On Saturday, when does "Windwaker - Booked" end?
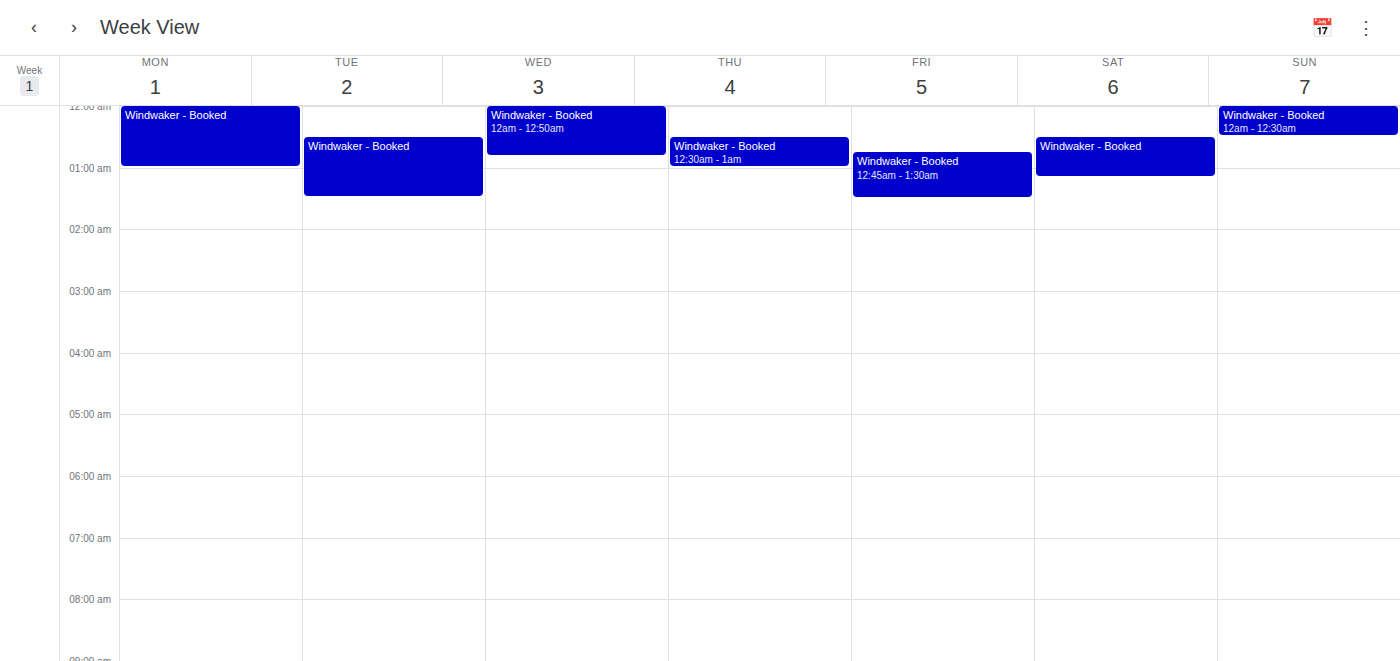
1:10 AM